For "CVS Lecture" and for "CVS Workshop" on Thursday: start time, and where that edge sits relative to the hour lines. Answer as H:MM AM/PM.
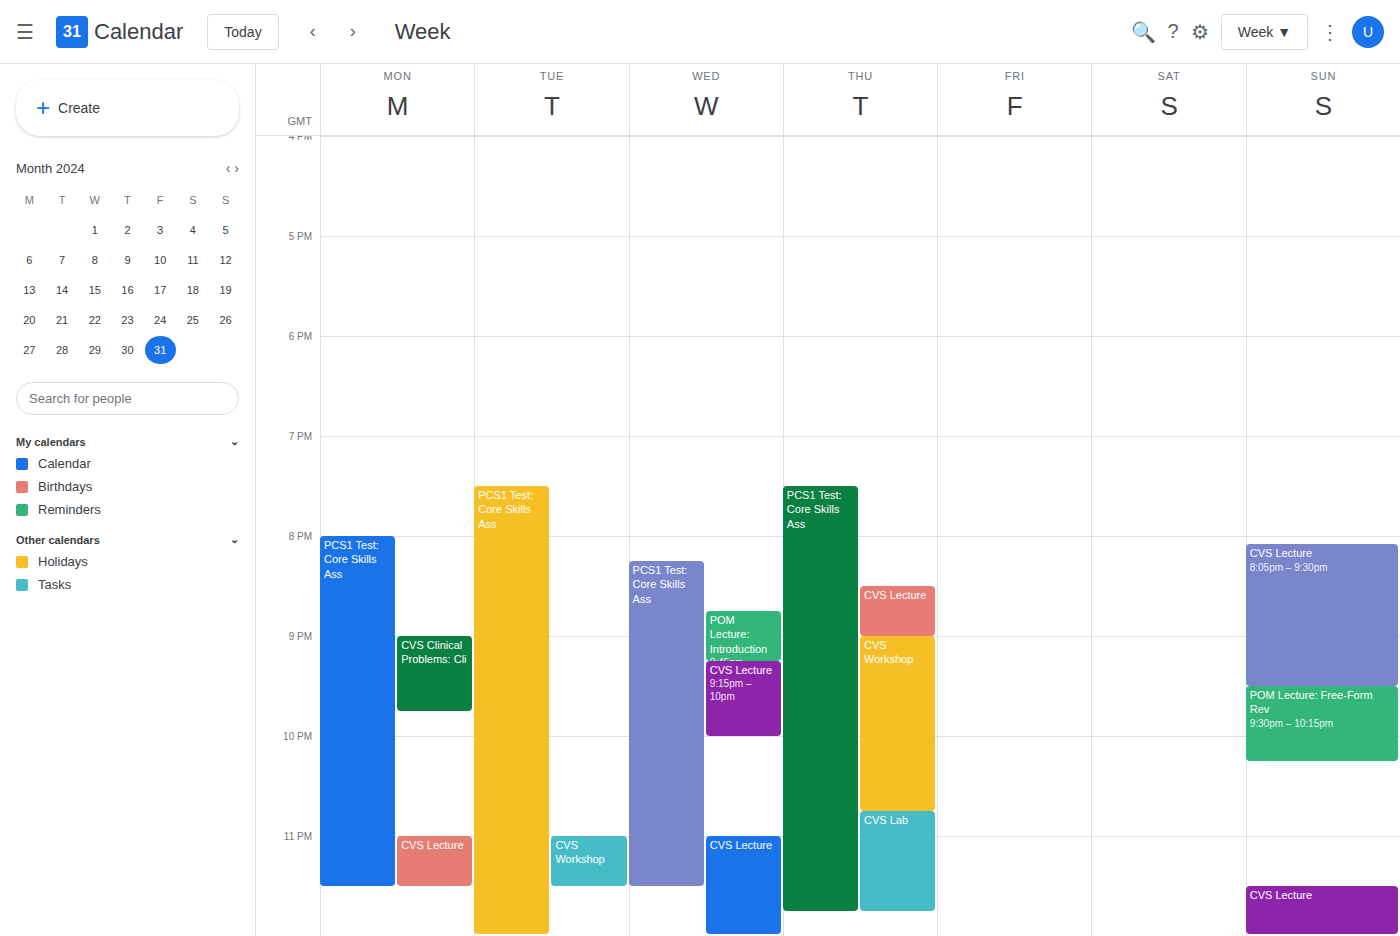
"CVS Lecture": 8:30 PM, halfway between the 8 PM and 9 PM lines. "CVS Workshop": 9:00 PM, exactly on the 9 PM line.